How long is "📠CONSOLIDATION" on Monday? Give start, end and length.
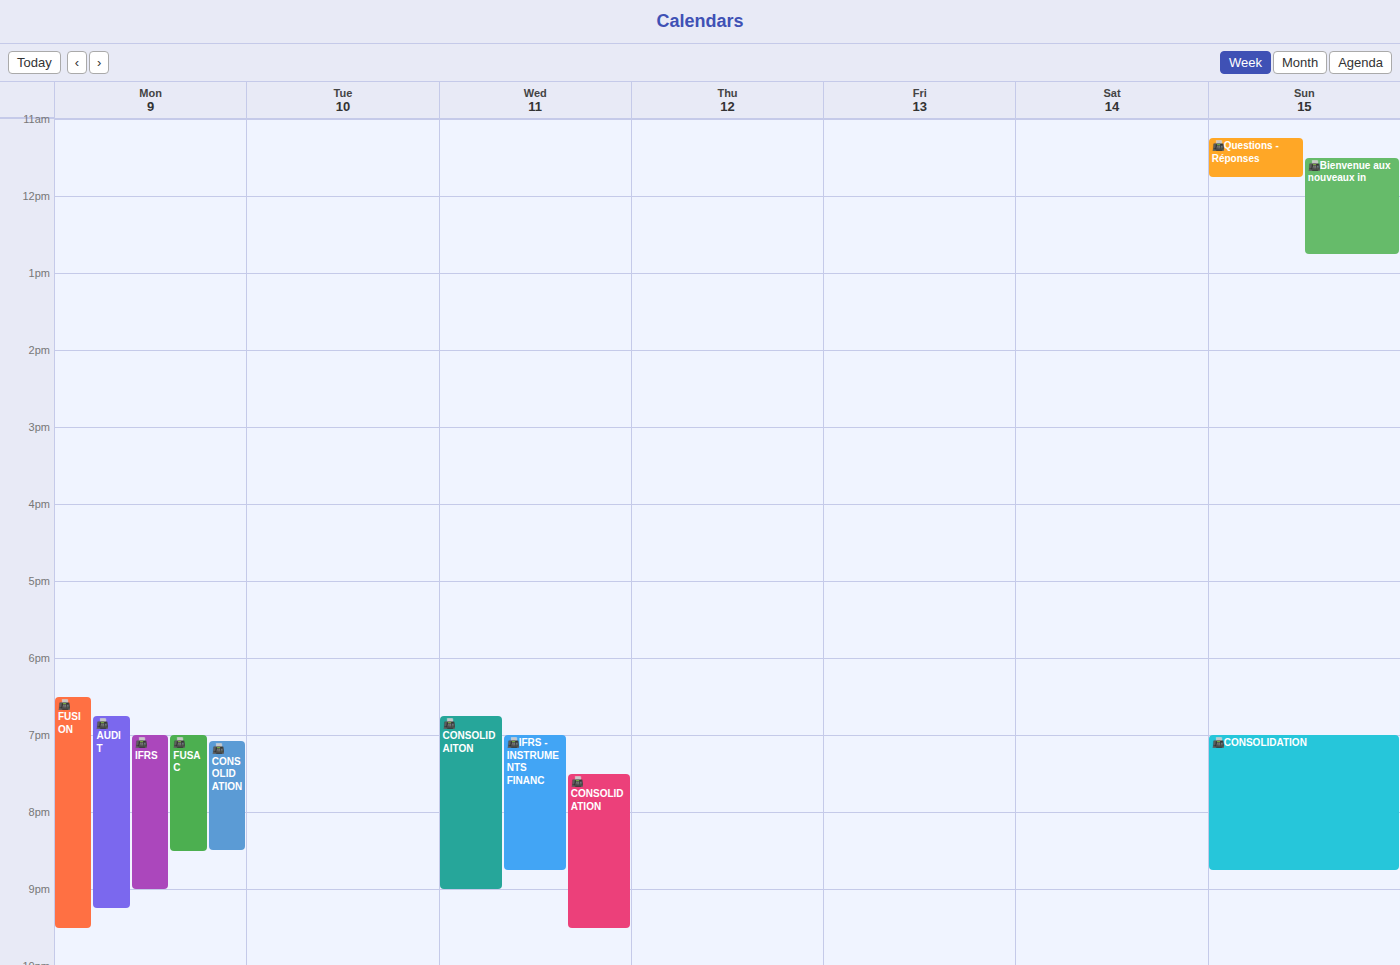
7:05 PM to 8:30 PM, 1 hour 25 minutes